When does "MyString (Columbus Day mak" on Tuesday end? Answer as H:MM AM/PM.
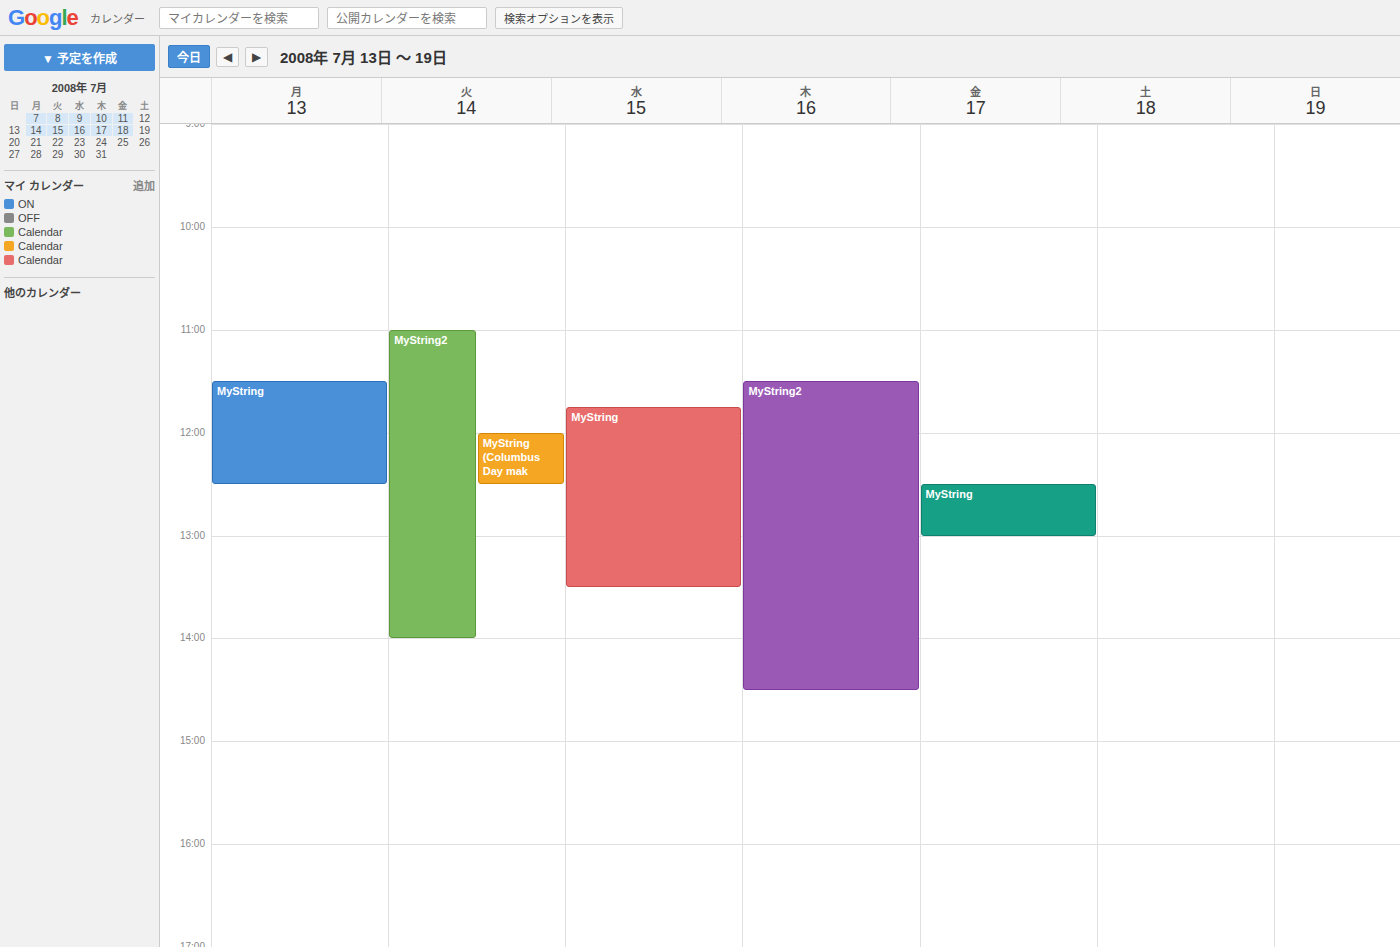
12:30 PM